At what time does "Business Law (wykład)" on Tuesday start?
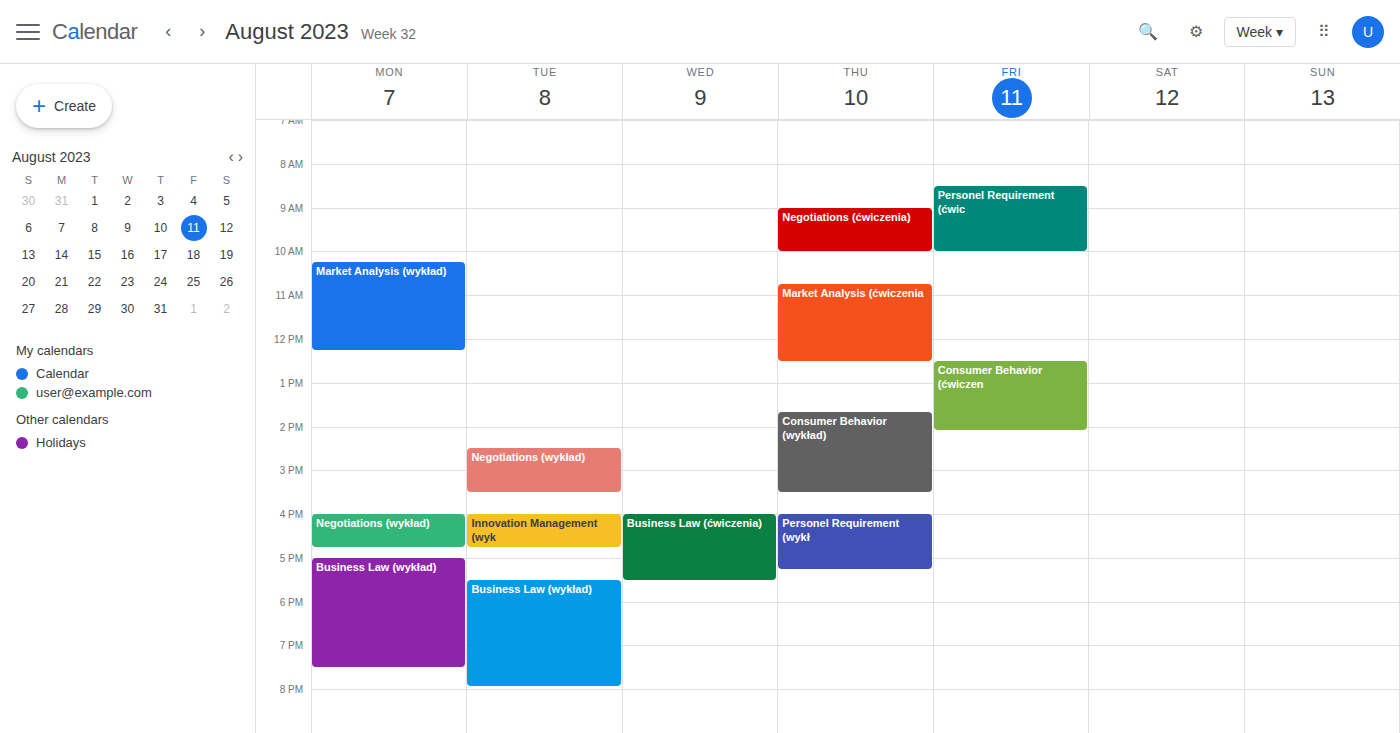
5:30 PM